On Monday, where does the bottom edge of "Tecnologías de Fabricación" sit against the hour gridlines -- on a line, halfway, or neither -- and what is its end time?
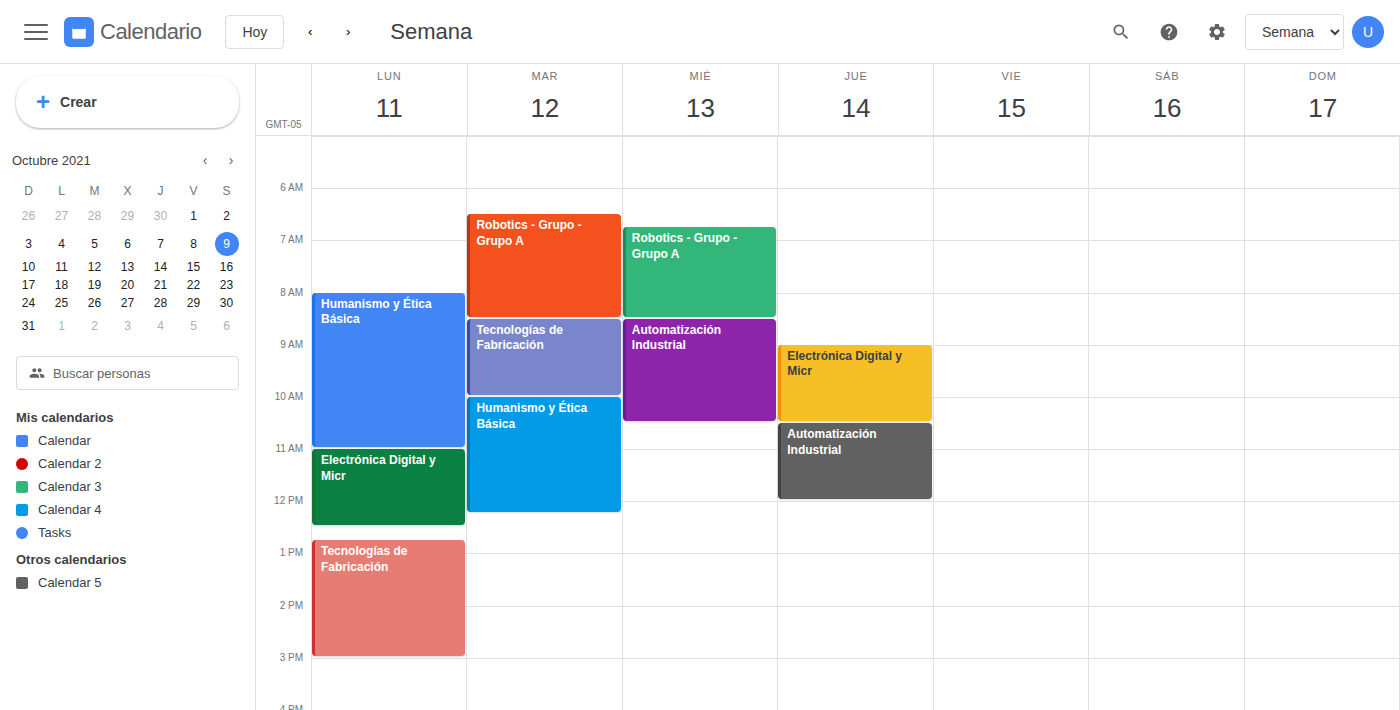
15:00 -- exactly on the 15:00 line.